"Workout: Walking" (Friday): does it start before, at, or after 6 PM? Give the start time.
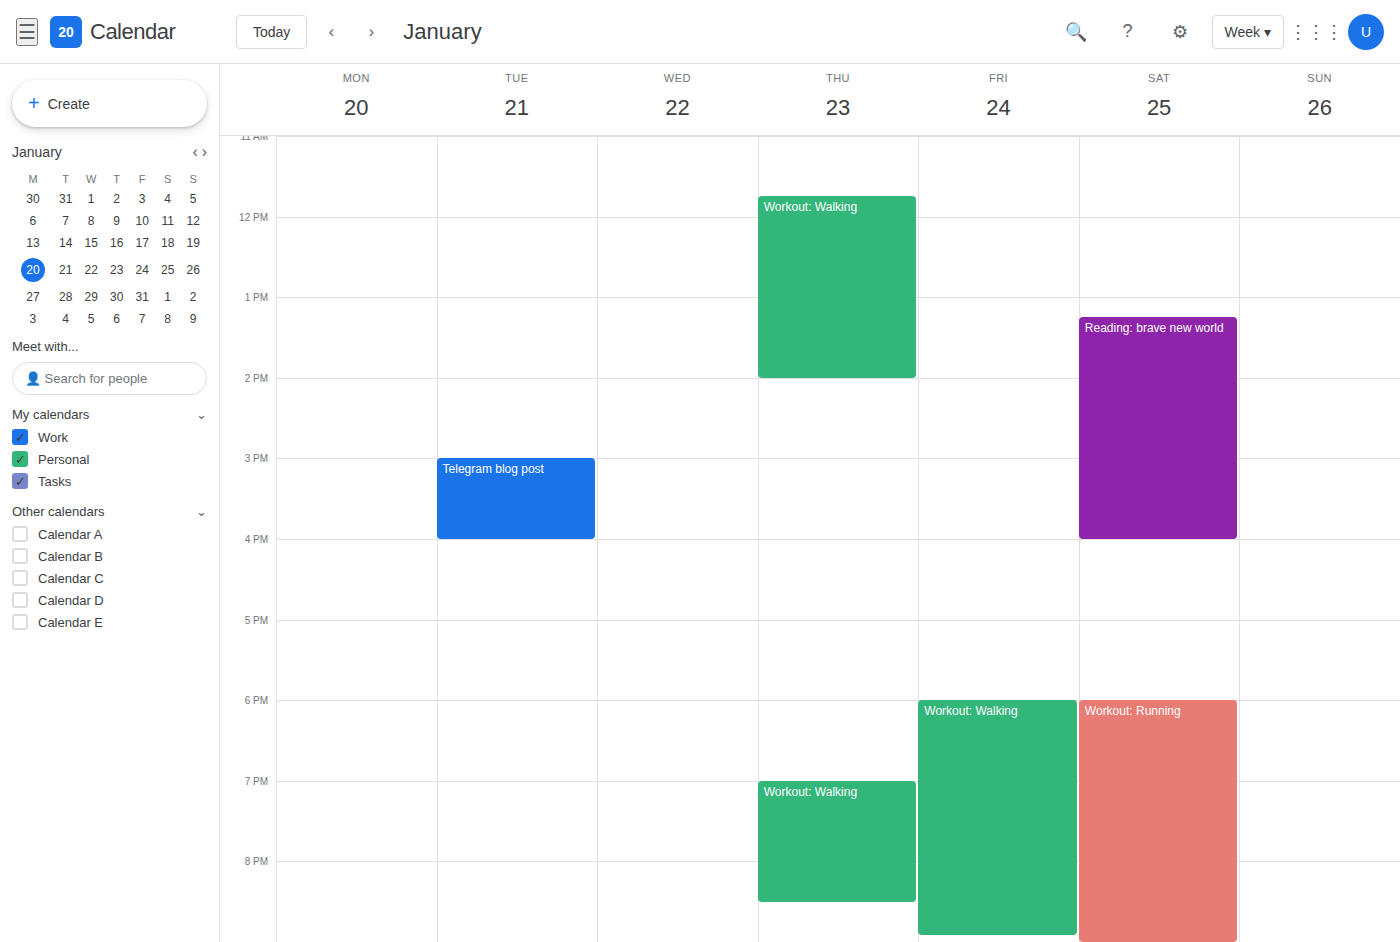
6:00 PM -- exactly at 6 PM, on the 6 PM line.